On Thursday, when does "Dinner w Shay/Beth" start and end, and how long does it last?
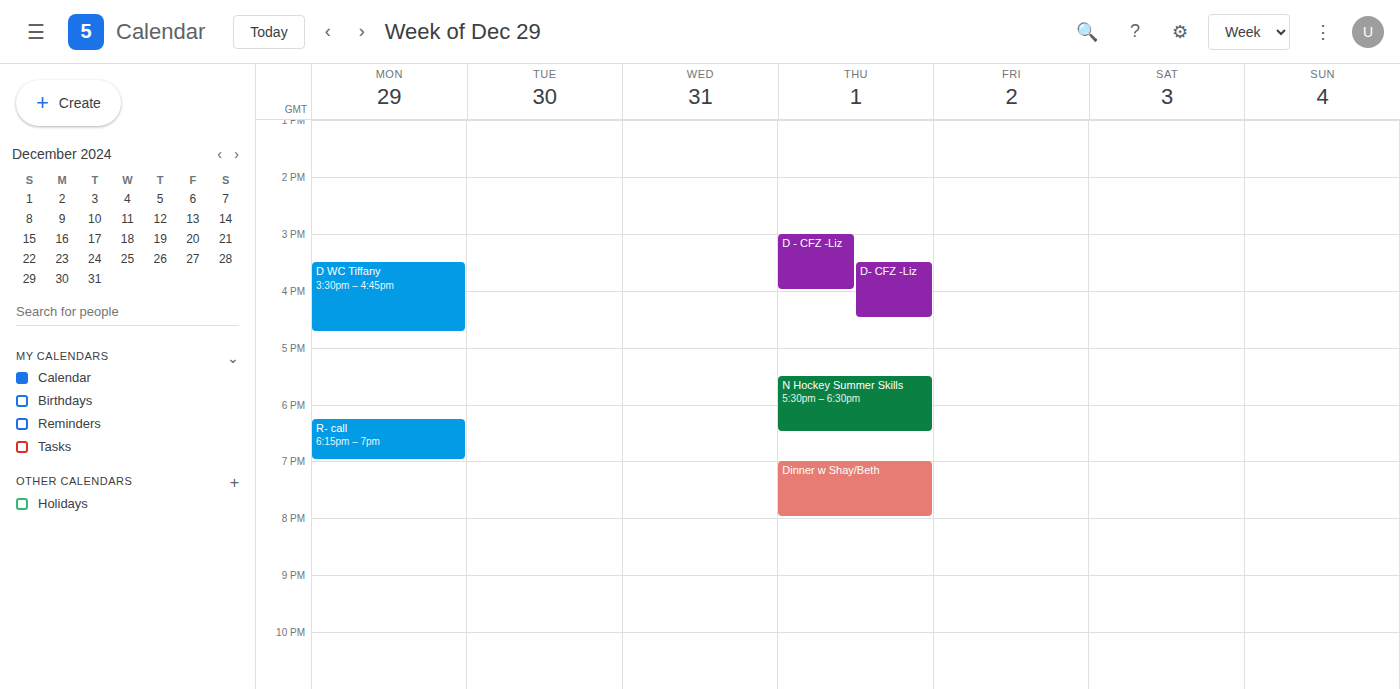
7:00 PM to 8:00 PM, 1 hour